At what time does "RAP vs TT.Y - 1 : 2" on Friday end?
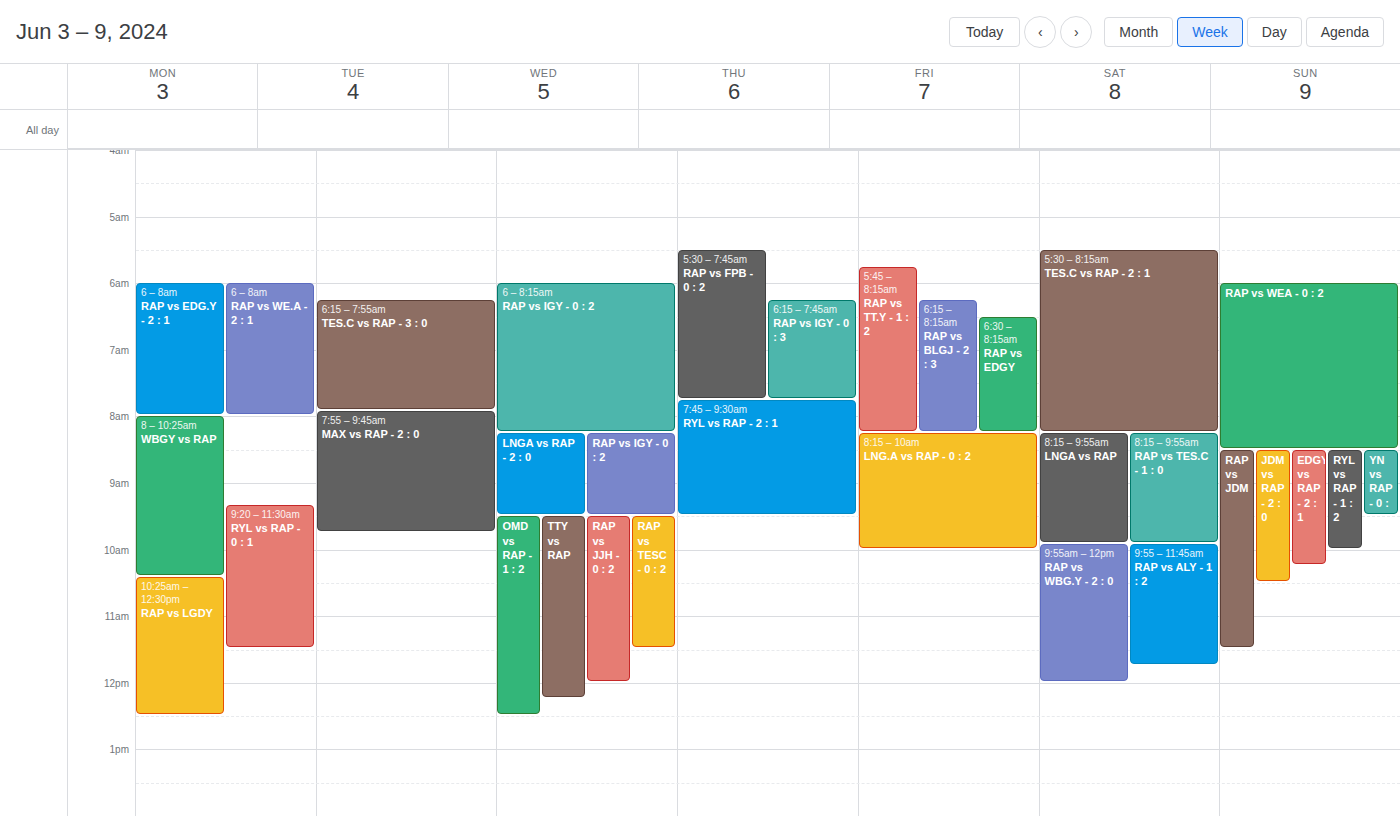
8:15 AM